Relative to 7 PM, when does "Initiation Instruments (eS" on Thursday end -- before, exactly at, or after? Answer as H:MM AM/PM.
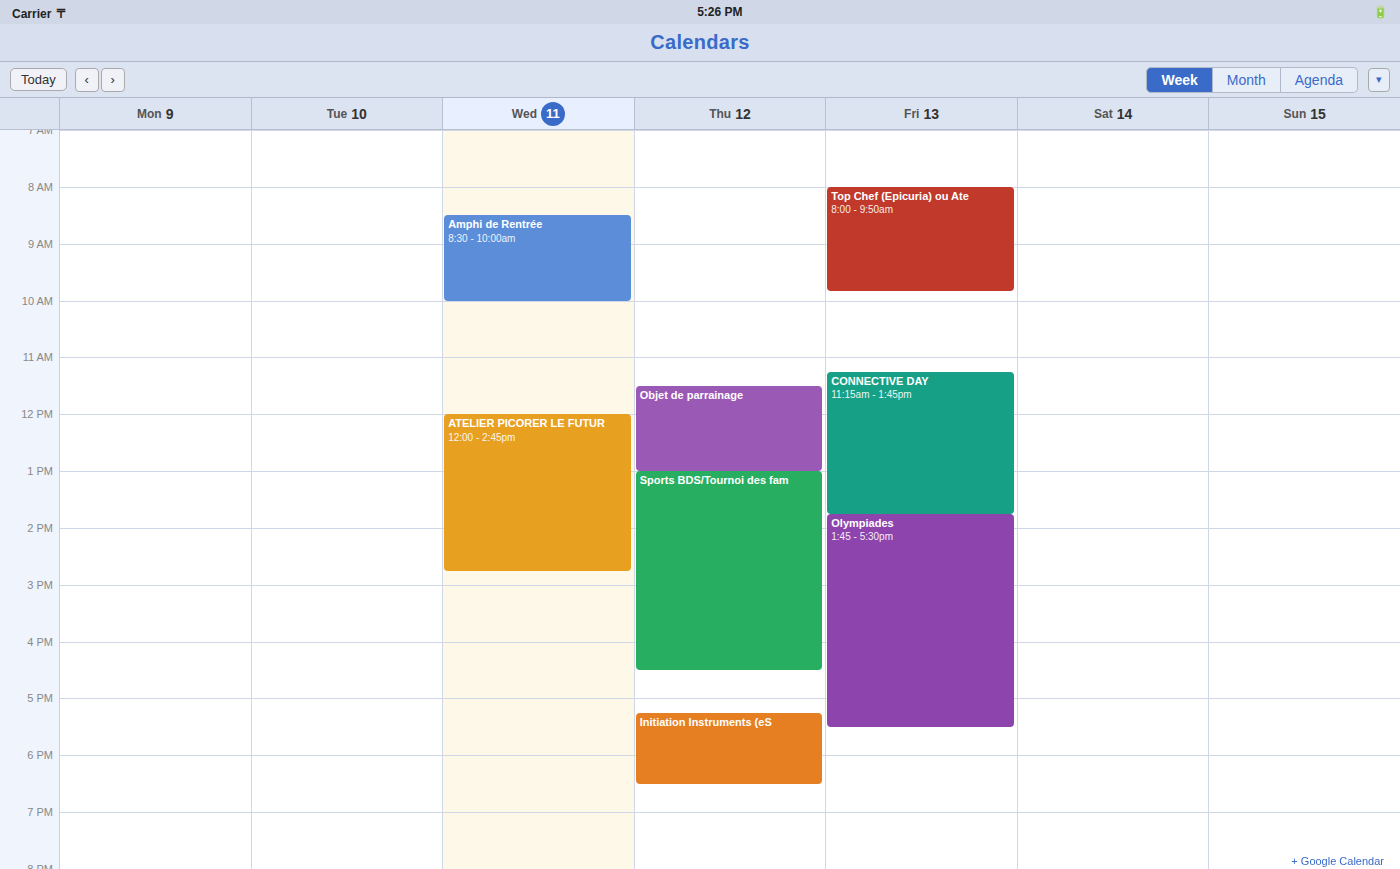
6:30 PM -- before 7 PM, 30 minutes above the 7 PM line.